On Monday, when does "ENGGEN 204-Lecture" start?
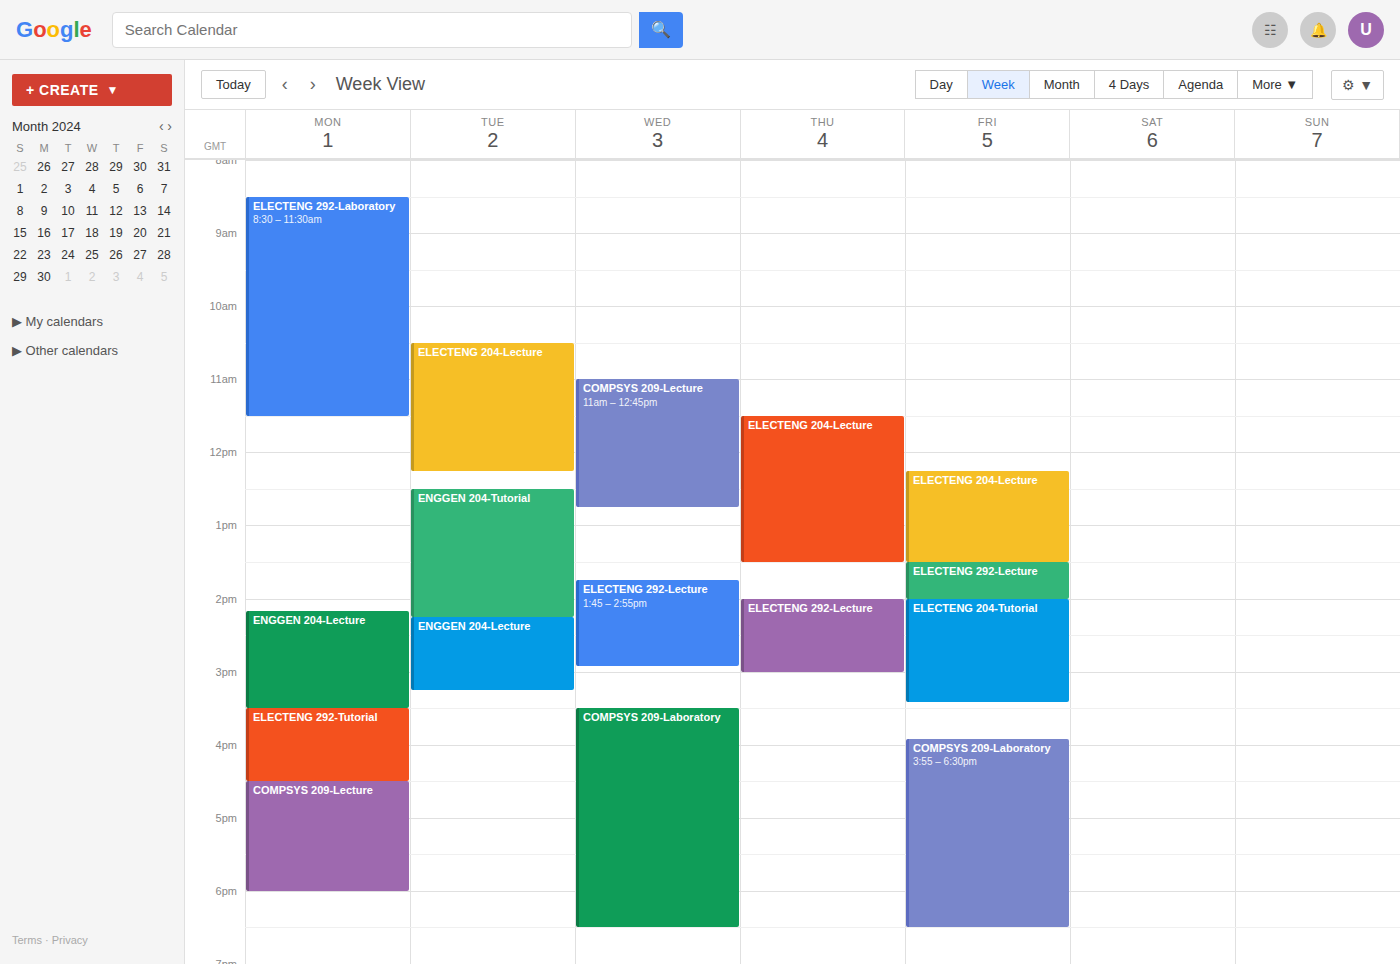
2:10 PM